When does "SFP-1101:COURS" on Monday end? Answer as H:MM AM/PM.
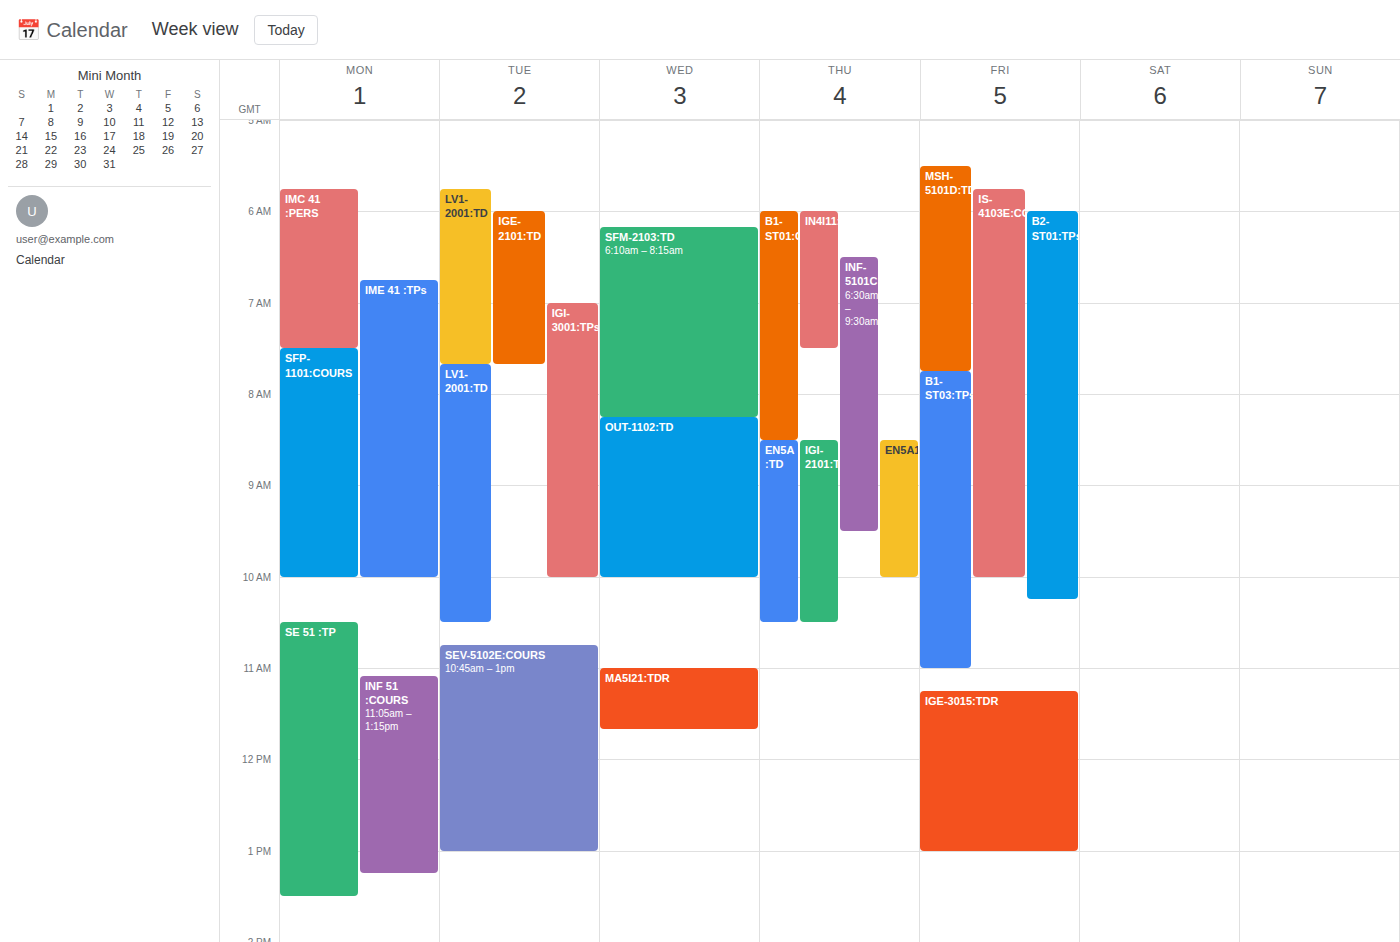
10:00 AM